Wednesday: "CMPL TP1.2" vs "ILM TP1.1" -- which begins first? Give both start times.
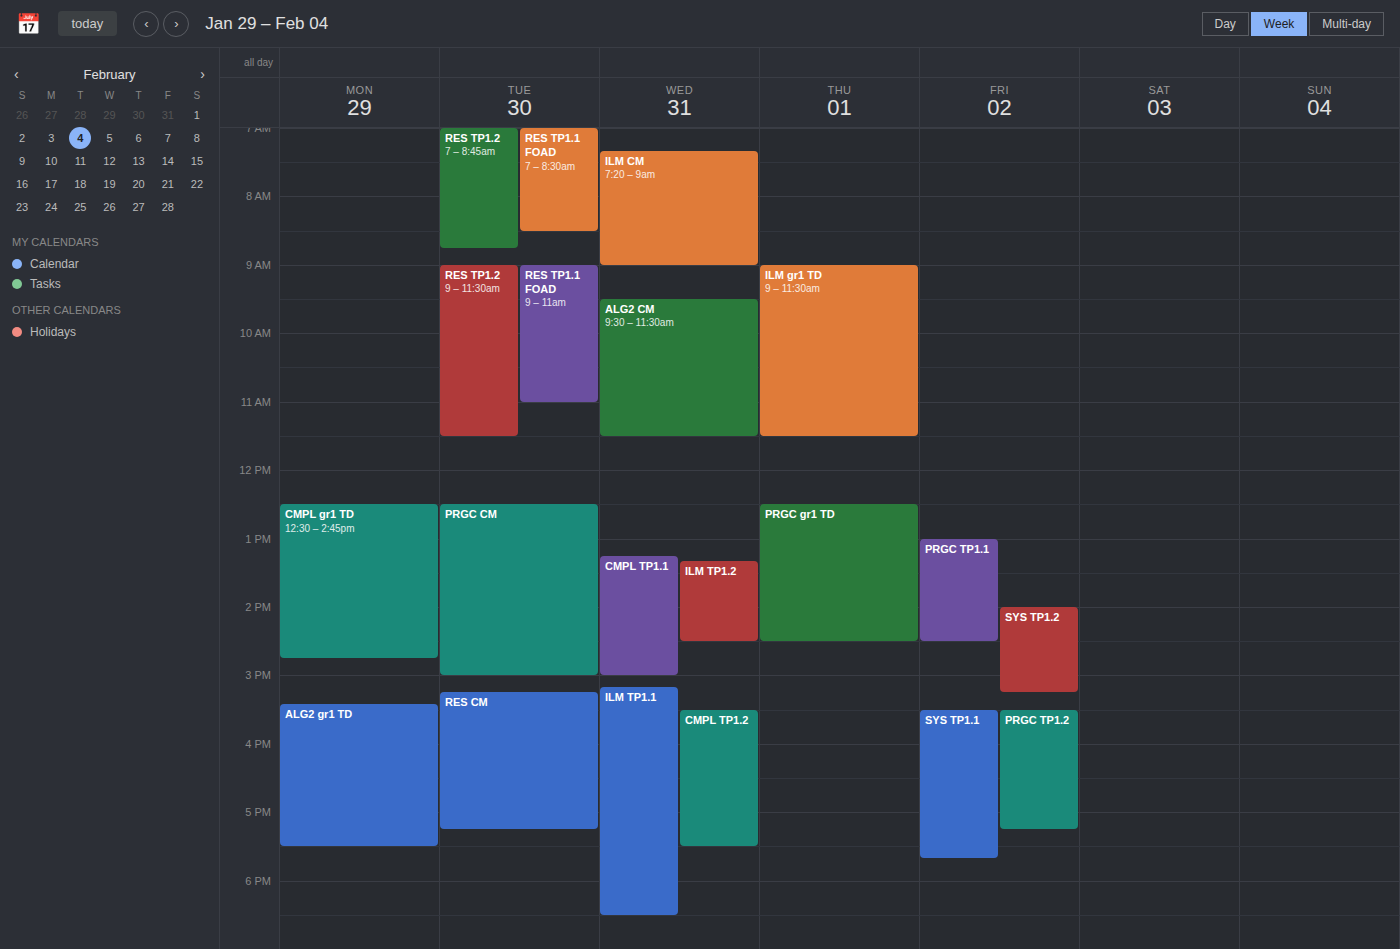
"ILM TP1.1" 3:10 PM; "CMPL TP1.2" 3:30 PM.